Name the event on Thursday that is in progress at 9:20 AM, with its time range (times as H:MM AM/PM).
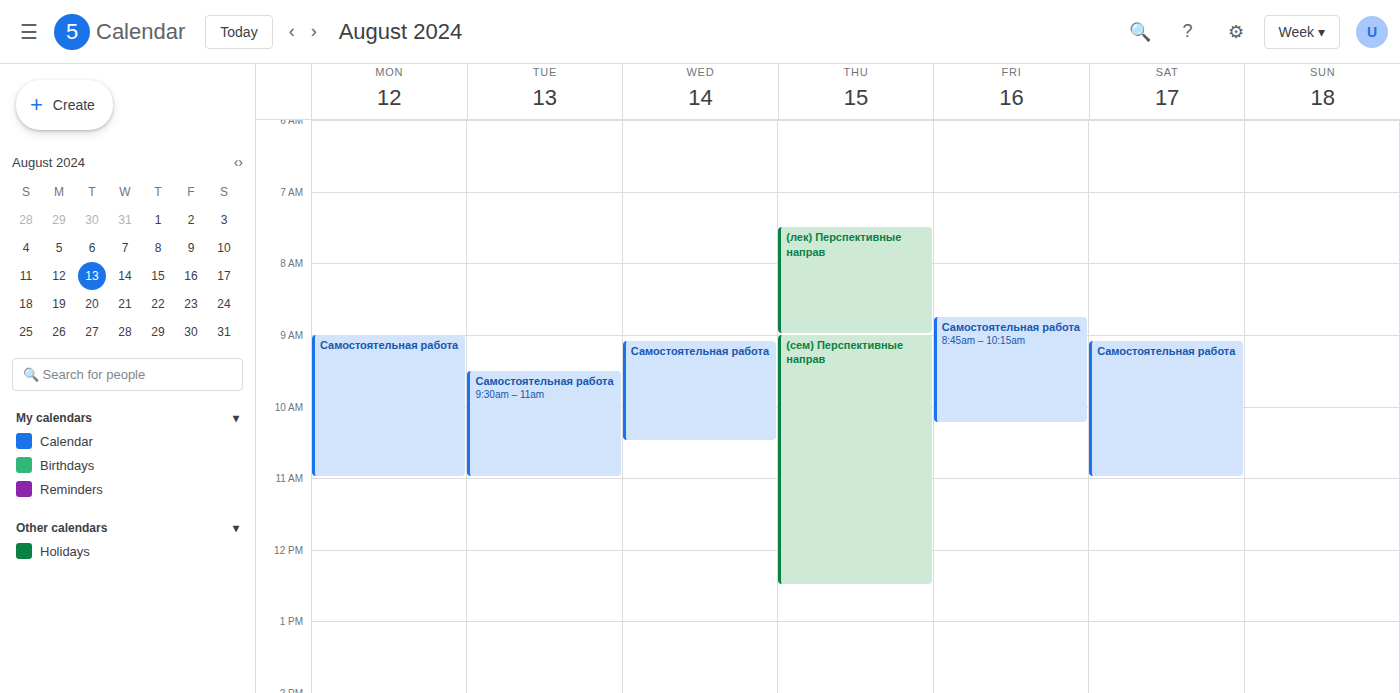
"(сем) Перспективные направ", 9:00 AM to 12:30 PM